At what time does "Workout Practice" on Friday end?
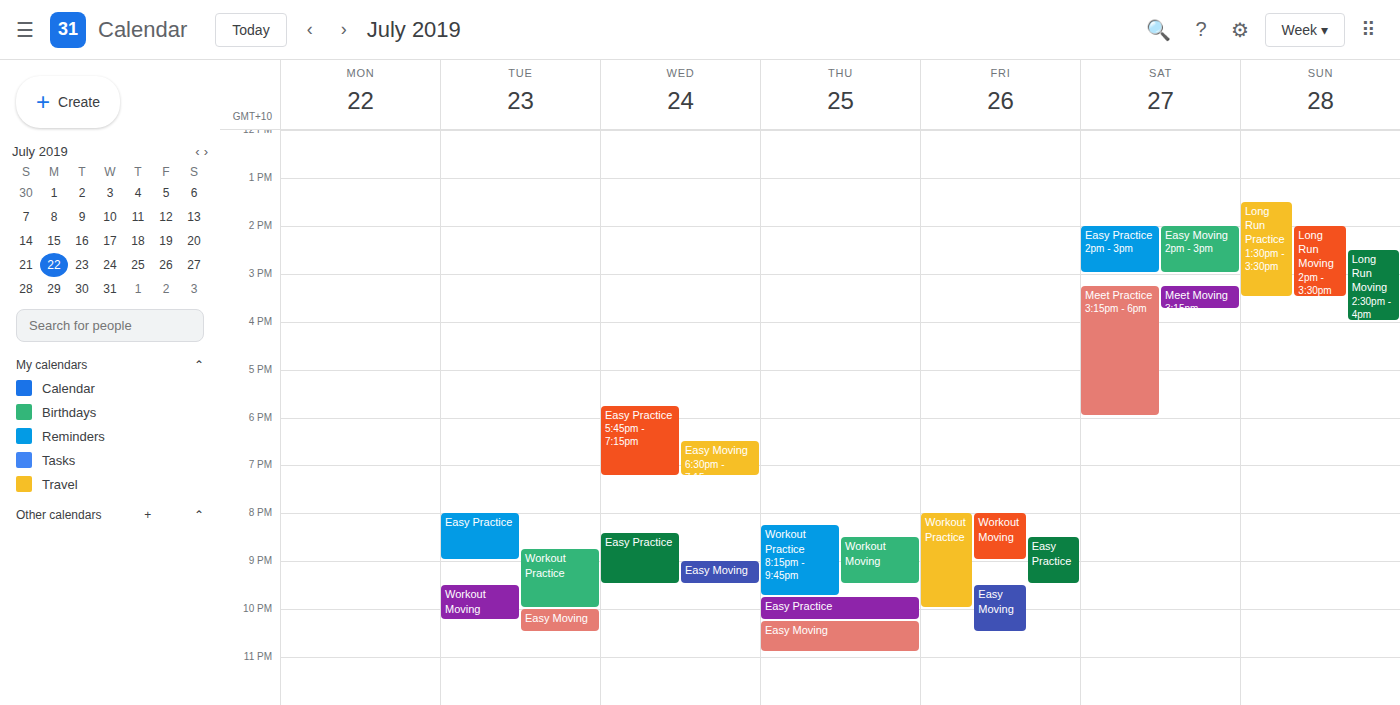
22:00